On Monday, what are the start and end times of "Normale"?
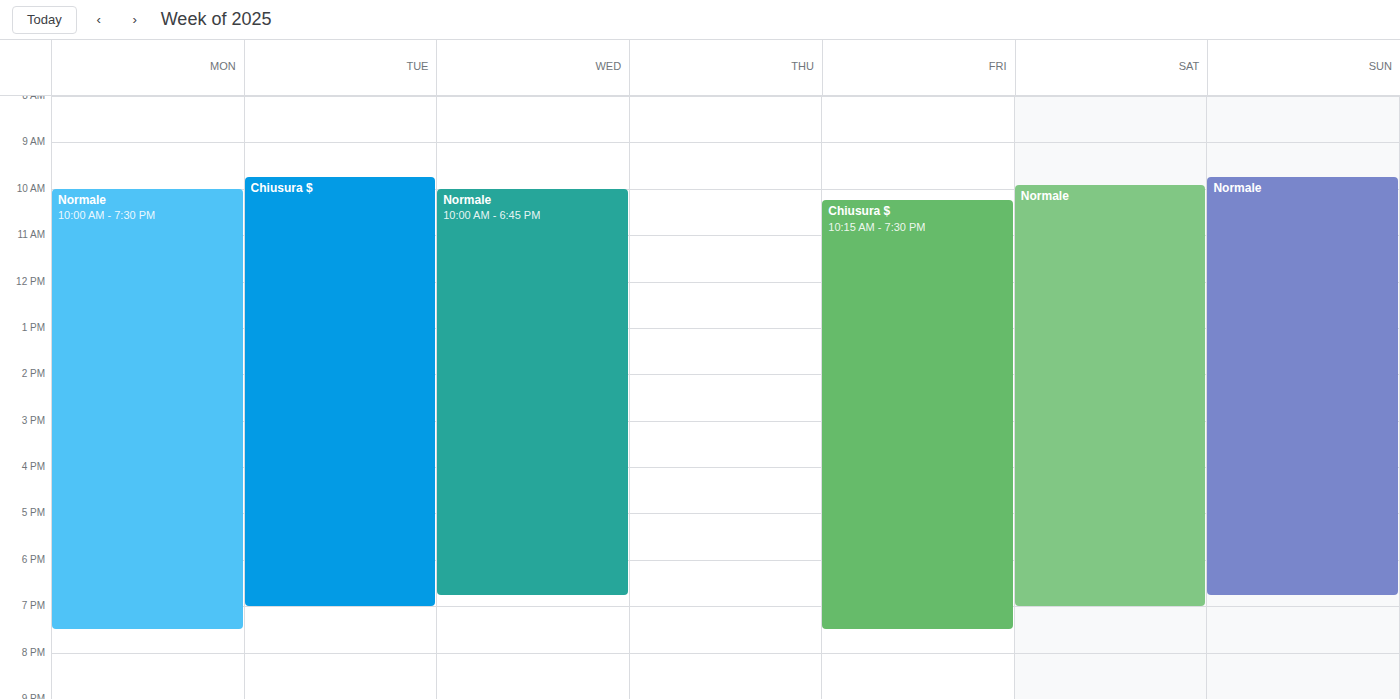
10:00 AM to 7:30 PM